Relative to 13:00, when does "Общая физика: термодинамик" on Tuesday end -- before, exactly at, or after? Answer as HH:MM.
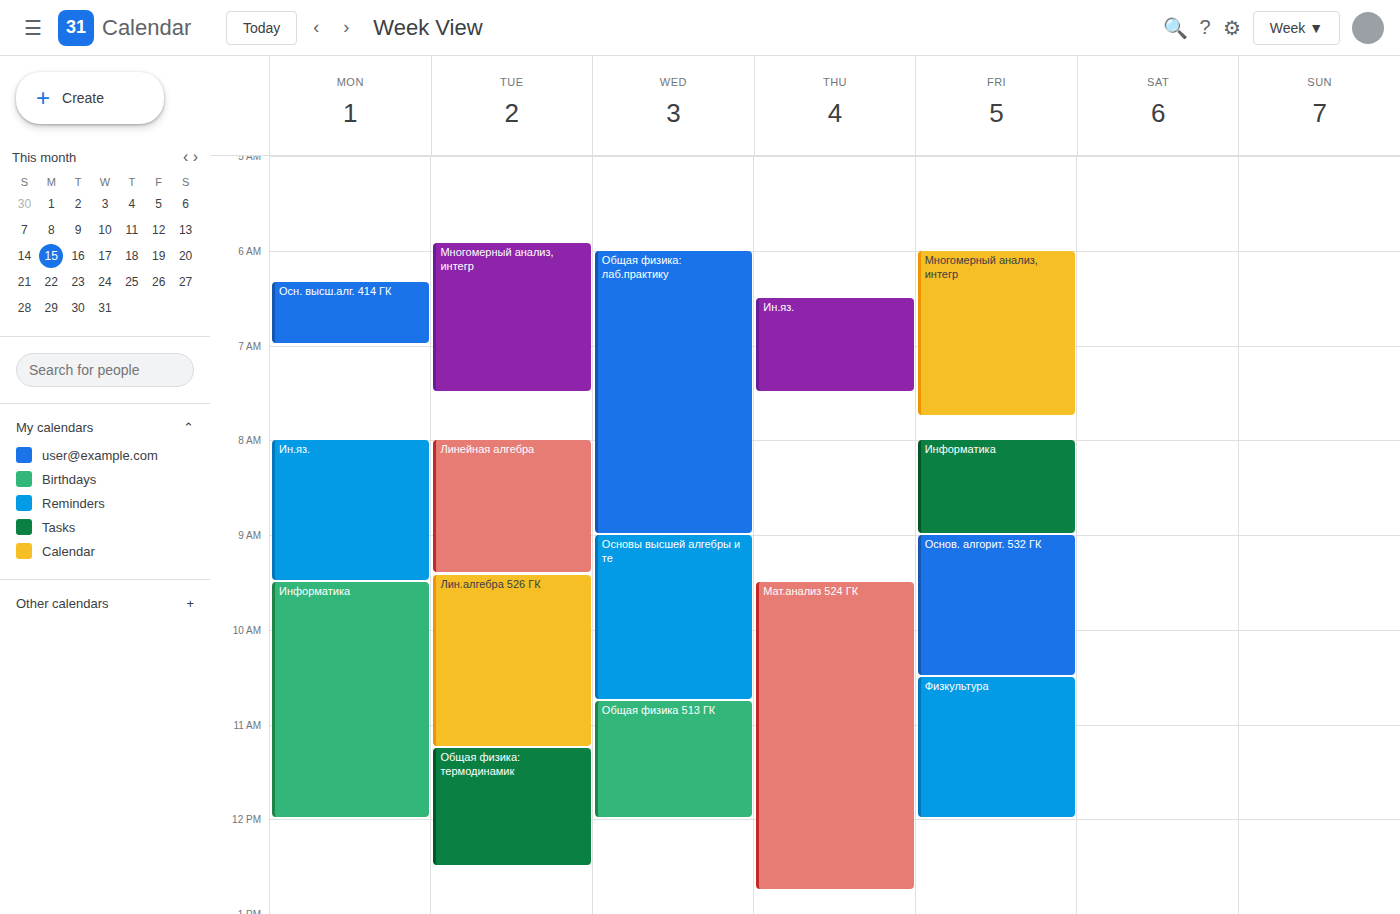
12:30 -- before 13:00, 30 minutes above the 13:00 line.